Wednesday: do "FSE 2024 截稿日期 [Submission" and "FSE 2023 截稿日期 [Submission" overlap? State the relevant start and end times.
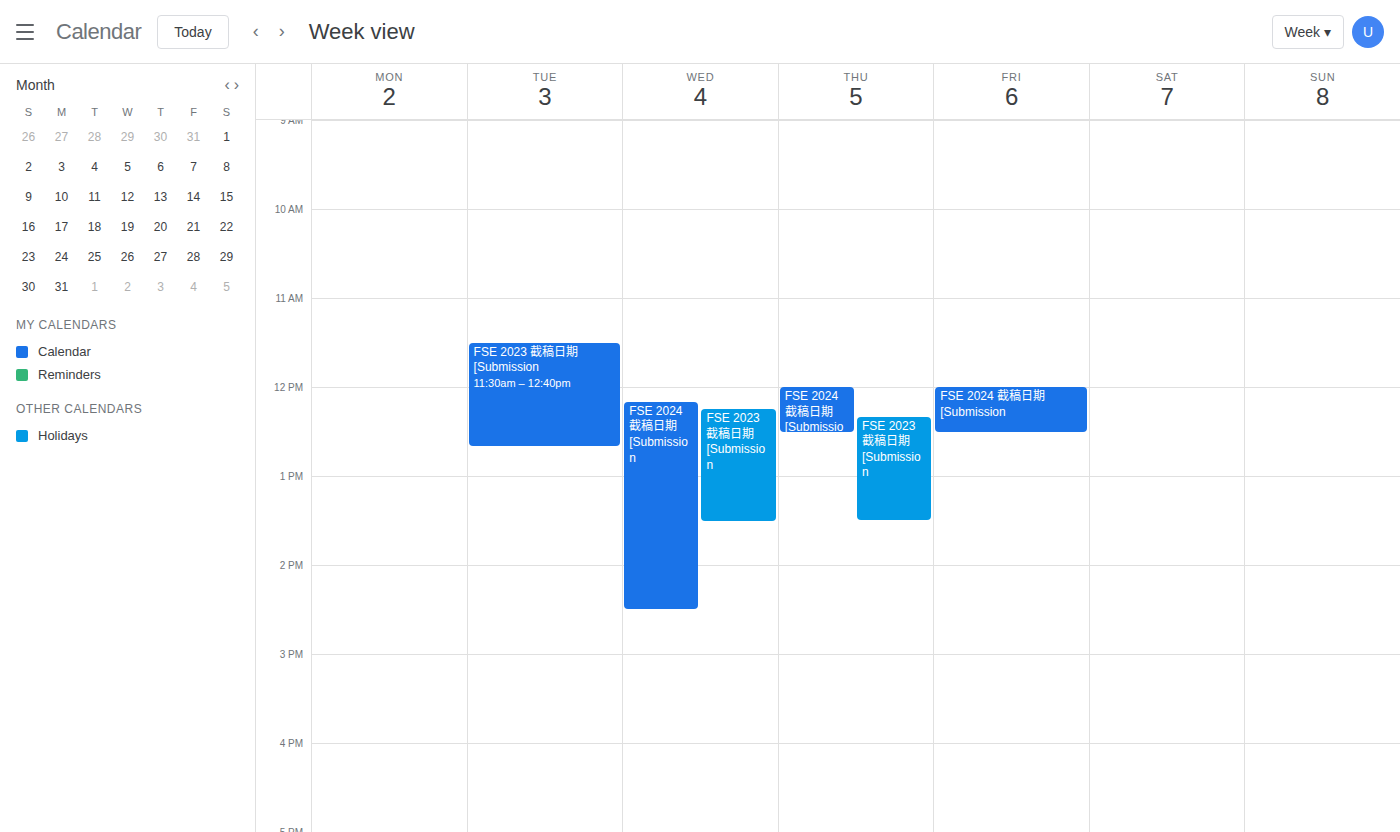
"FSE 2023 截稿日期 [Submission" runs 12:15 PM to 1:30 PM, inside "FSE 2024 截稿日期 [Submission" -- they overlap.